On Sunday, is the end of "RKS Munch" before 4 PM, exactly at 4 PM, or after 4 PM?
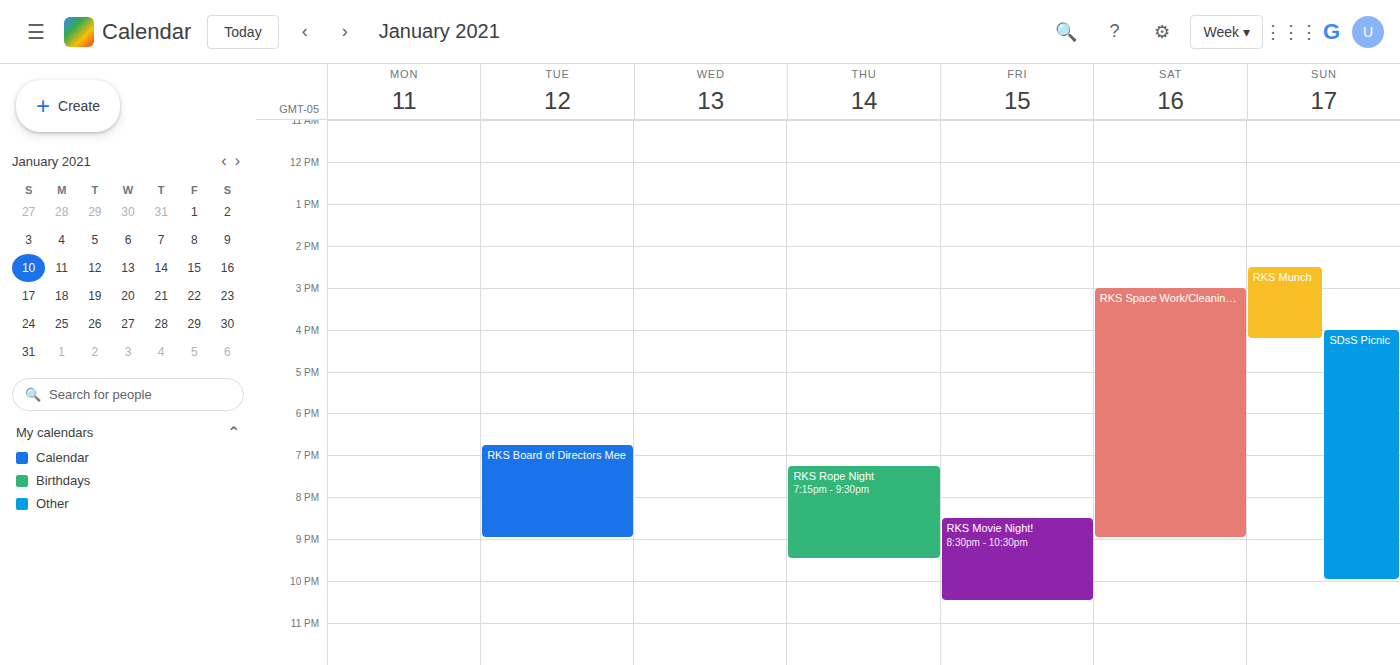
4:15 PM -- after 4 PM, 15 minutes below the 4 PM line.